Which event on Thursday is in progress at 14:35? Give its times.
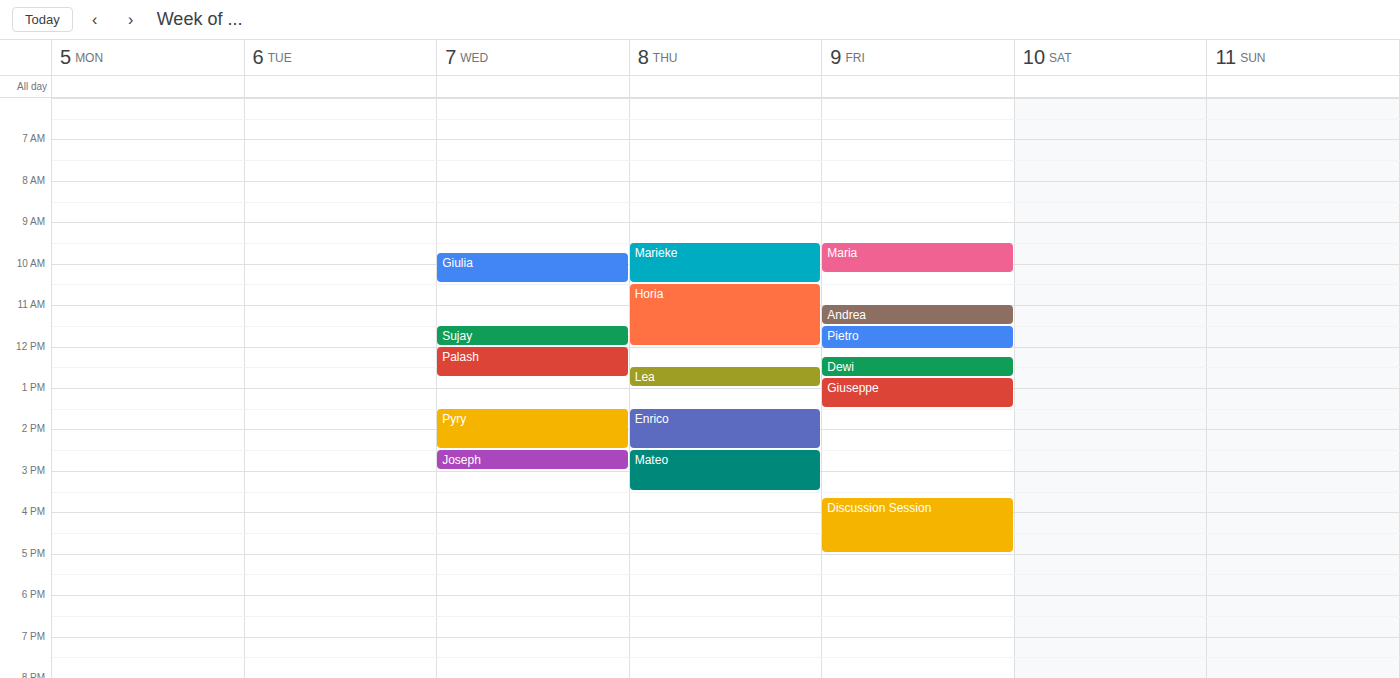
"Mateo", 14:30 to 15:30